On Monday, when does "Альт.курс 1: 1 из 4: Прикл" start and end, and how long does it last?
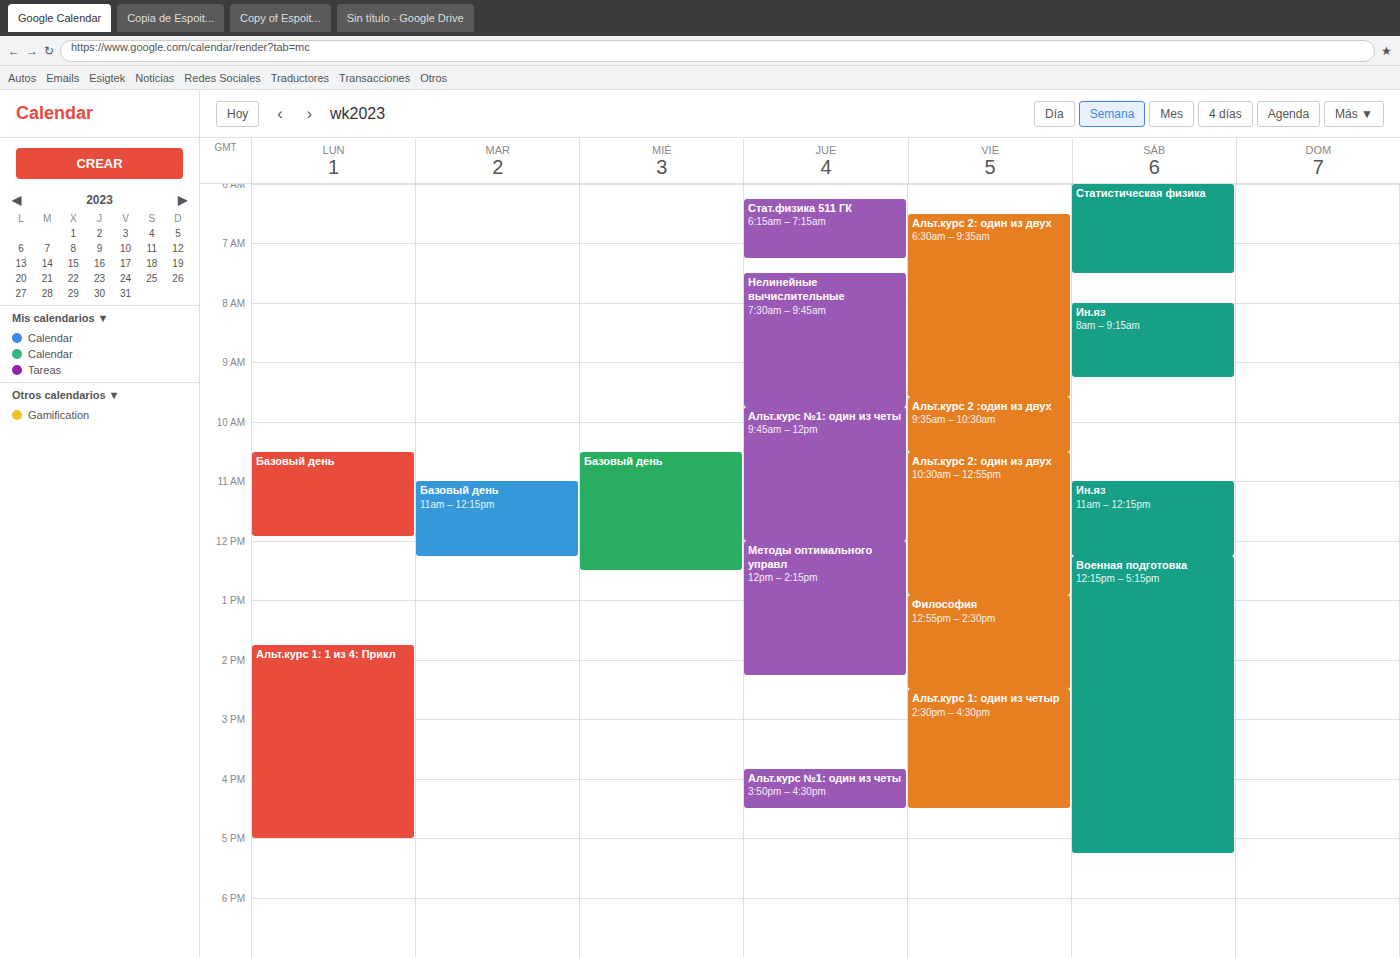
1:45 PM to 5:00 PM, 3 hours 15 minutes